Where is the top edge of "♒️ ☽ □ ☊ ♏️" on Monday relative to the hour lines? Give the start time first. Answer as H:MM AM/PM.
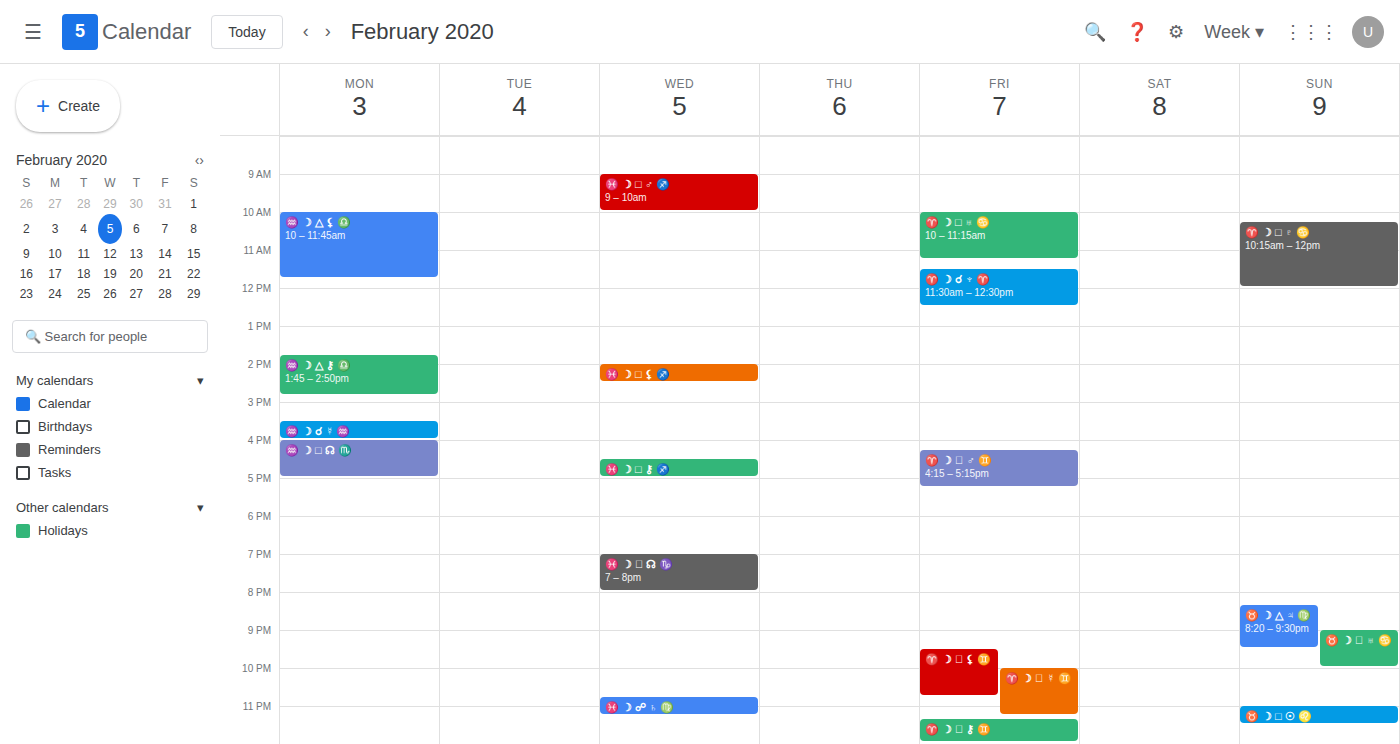
4:00 PM -- exactly on the 4 PM line.